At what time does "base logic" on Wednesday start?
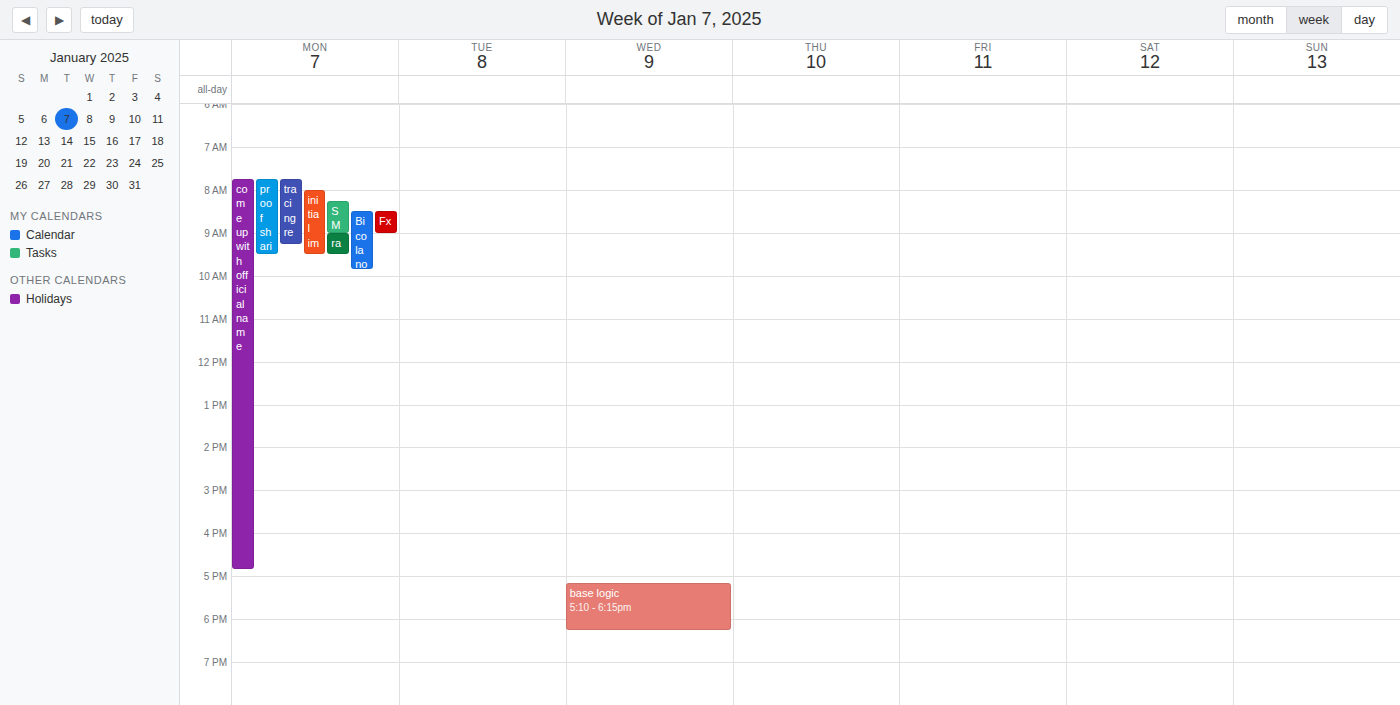
5:10 PM